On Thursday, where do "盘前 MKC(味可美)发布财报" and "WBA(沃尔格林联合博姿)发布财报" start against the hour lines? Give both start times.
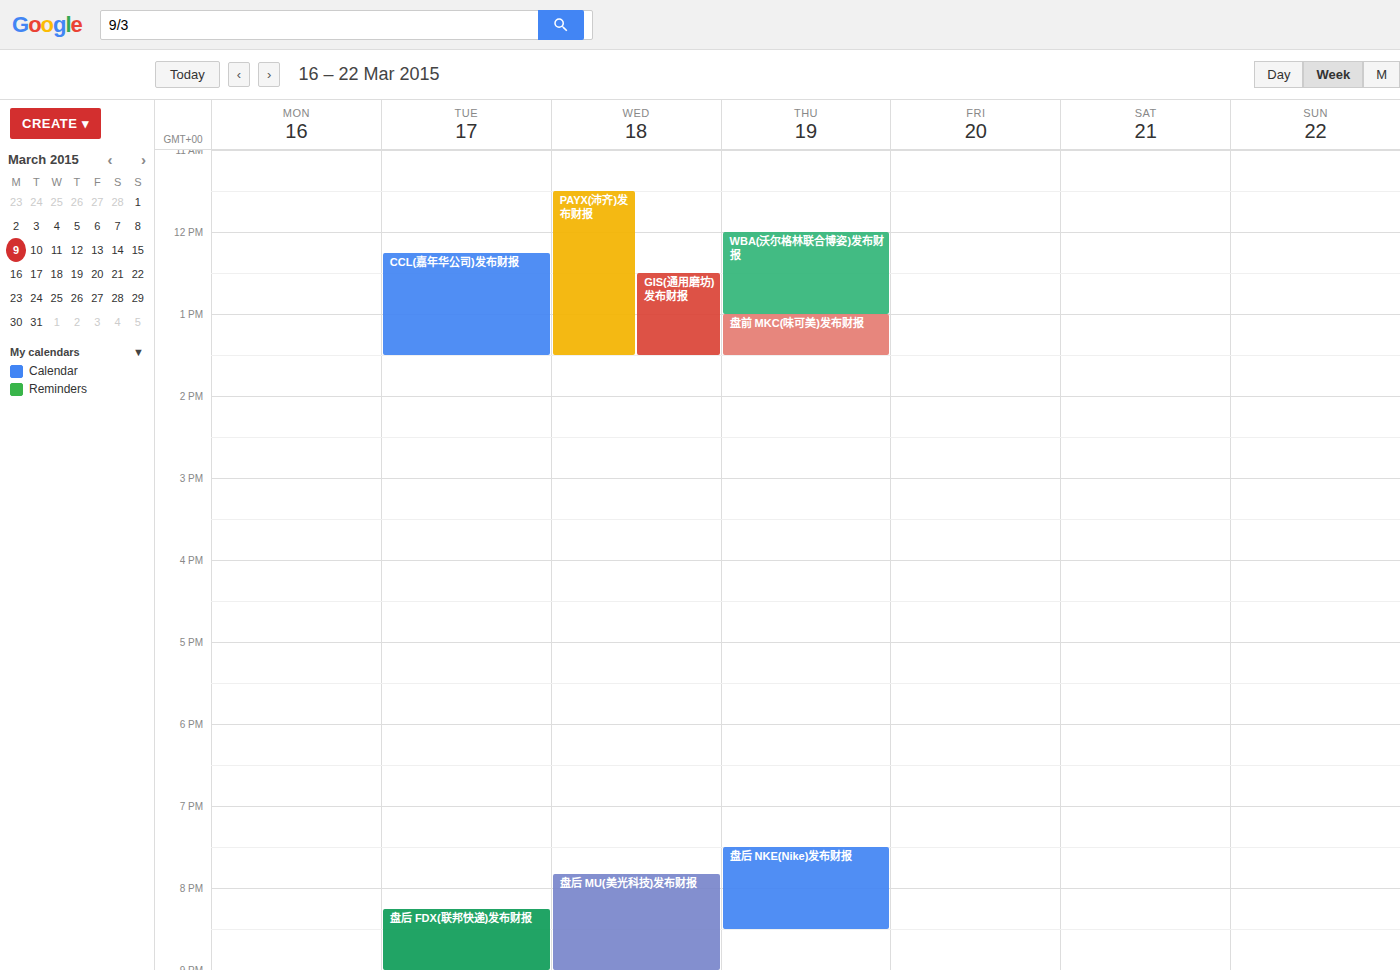
"盘前 MKC(味可美)发布财报": 1:00 PM, exactly on the 1 PM line. "WBA(沃尔格林联合博姿)发布财报": 12:00 PM, exactly on the 12 PM line.